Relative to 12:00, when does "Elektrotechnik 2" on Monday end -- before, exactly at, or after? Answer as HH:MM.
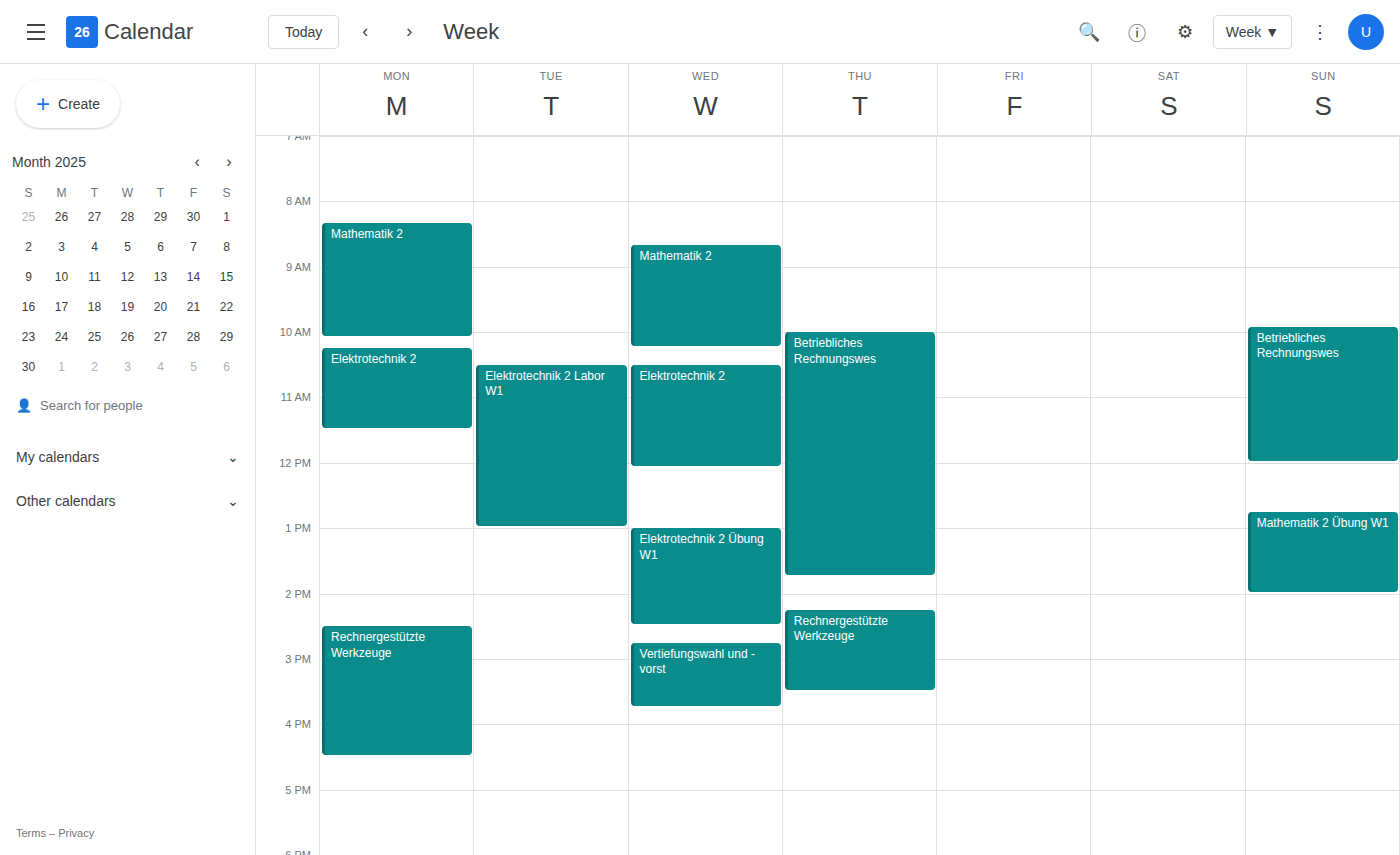
11:30 -- before 12:00, 30 minutes above the 12:00 line.